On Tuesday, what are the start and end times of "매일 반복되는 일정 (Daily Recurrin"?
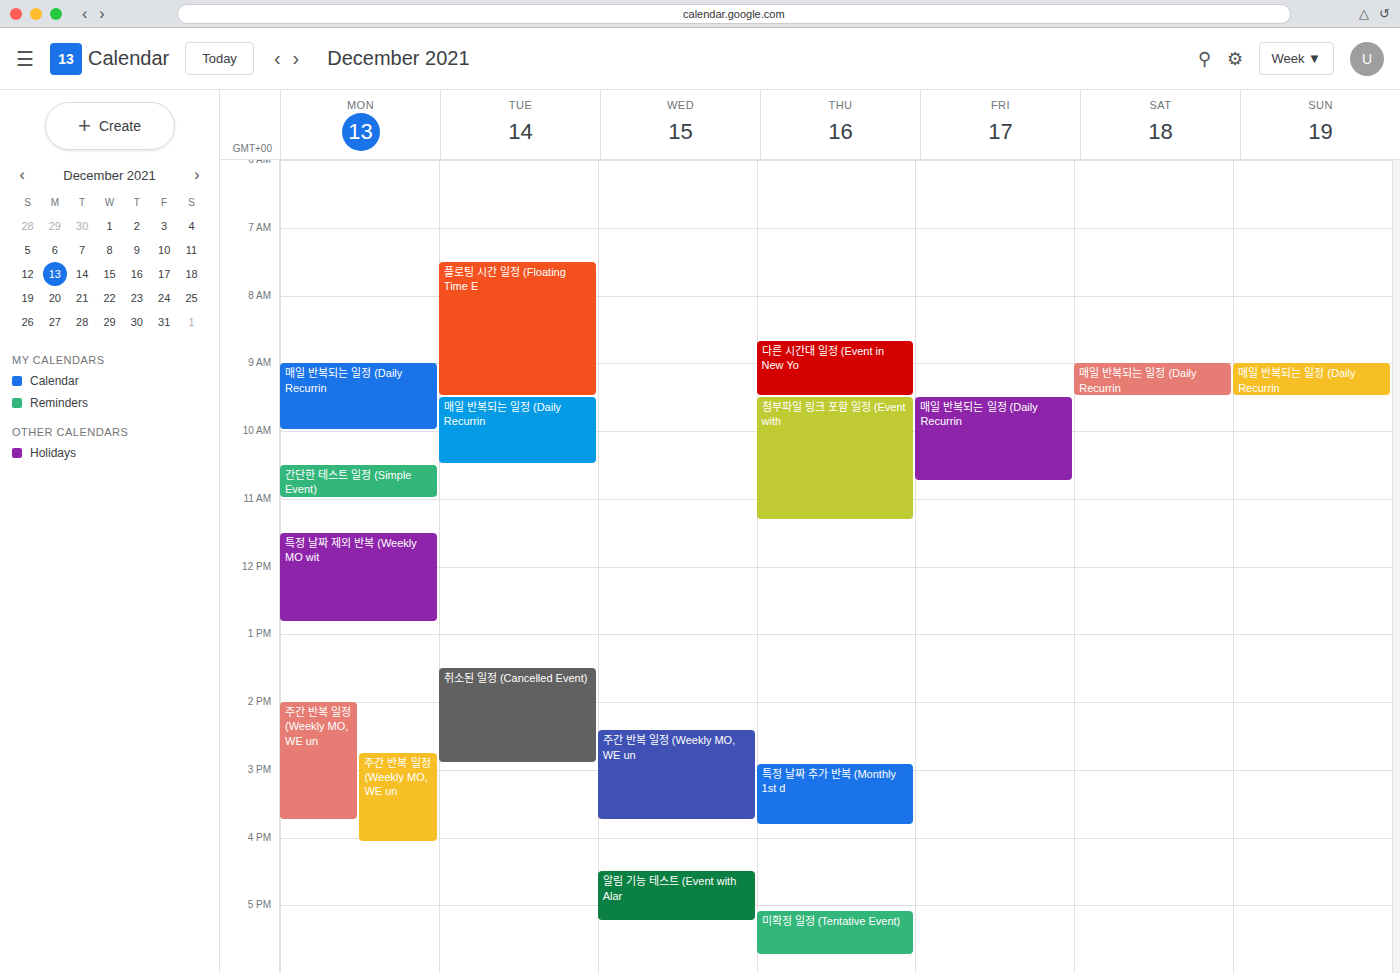
09:30 to 10:30